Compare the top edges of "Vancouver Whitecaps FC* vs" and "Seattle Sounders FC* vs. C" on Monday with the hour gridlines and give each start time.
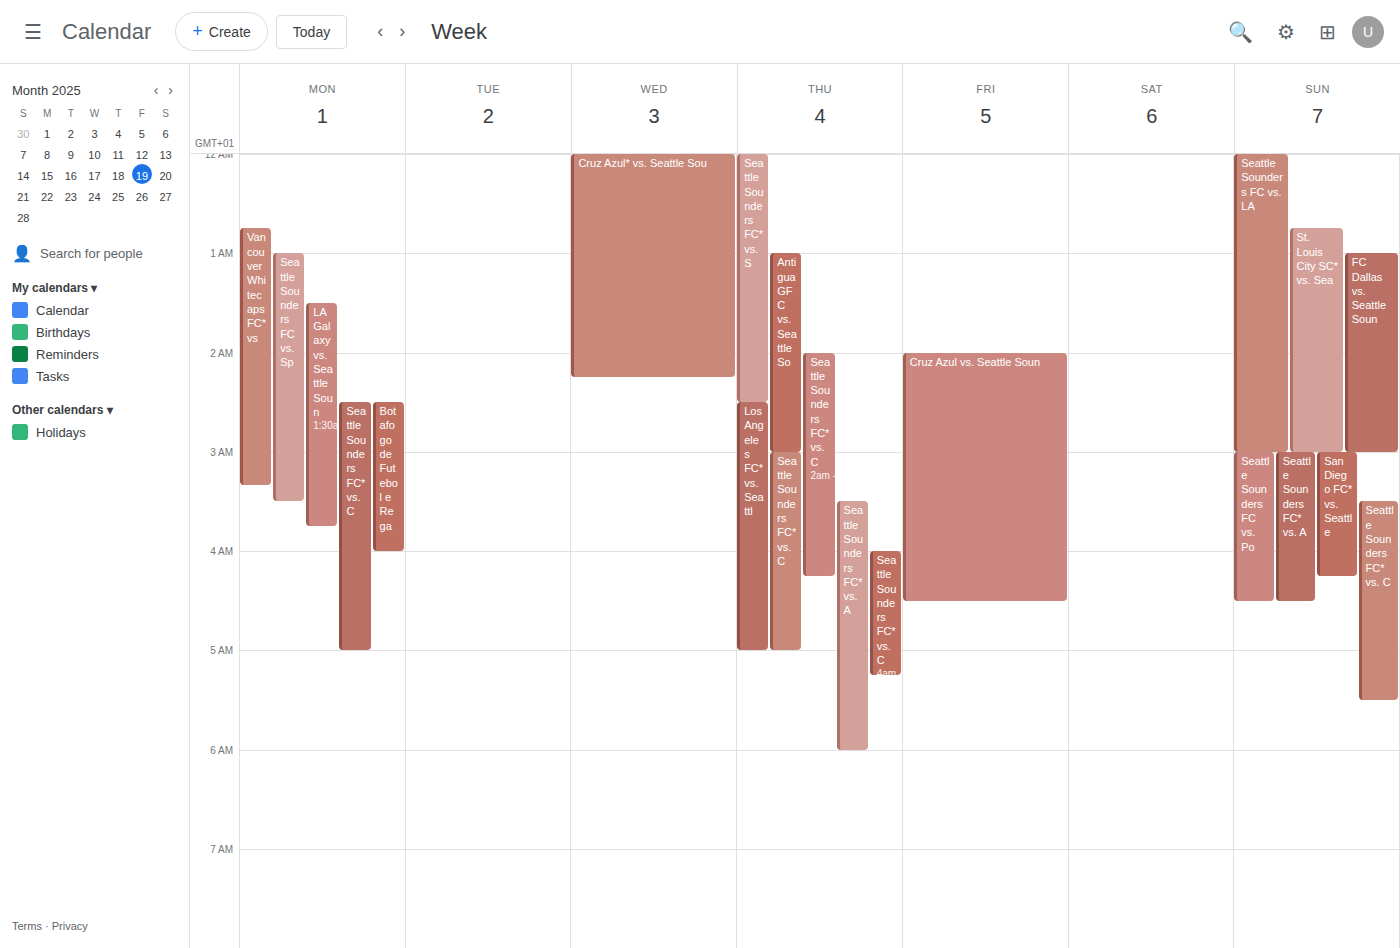
"Vancouver Whitecaps FC* vs": 12:45 AM, neither: three quarters of the way from the 12 AM line to the 1 AM line. "Seattle Sounders FC* vs. C": 2:30 AM, halfway between the 2 AM and 3 AM lines.